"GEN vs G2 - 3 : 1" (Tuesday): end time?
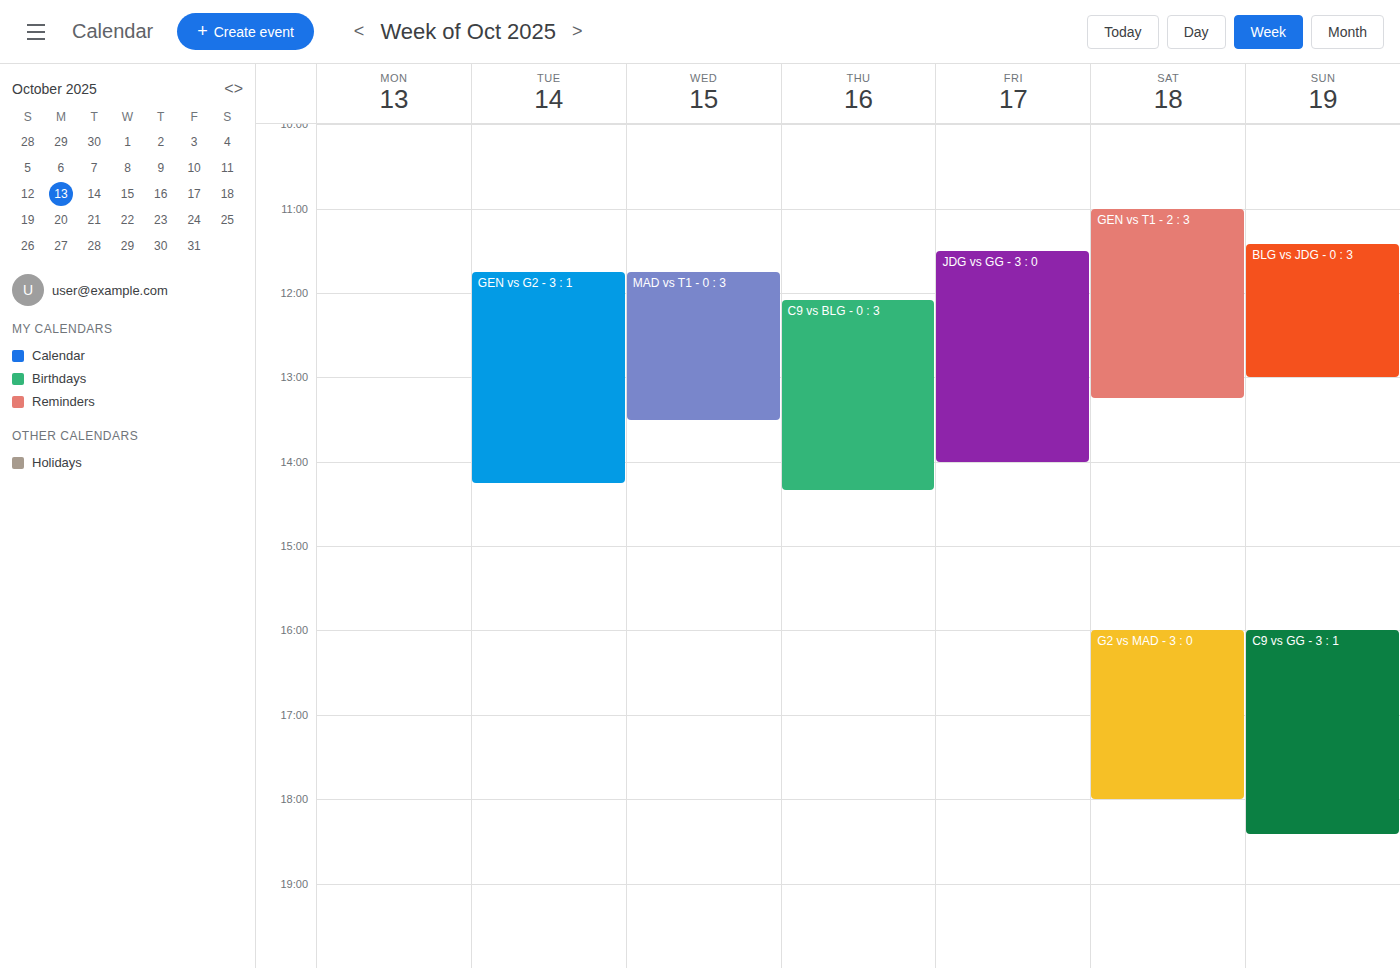
2:15 PM